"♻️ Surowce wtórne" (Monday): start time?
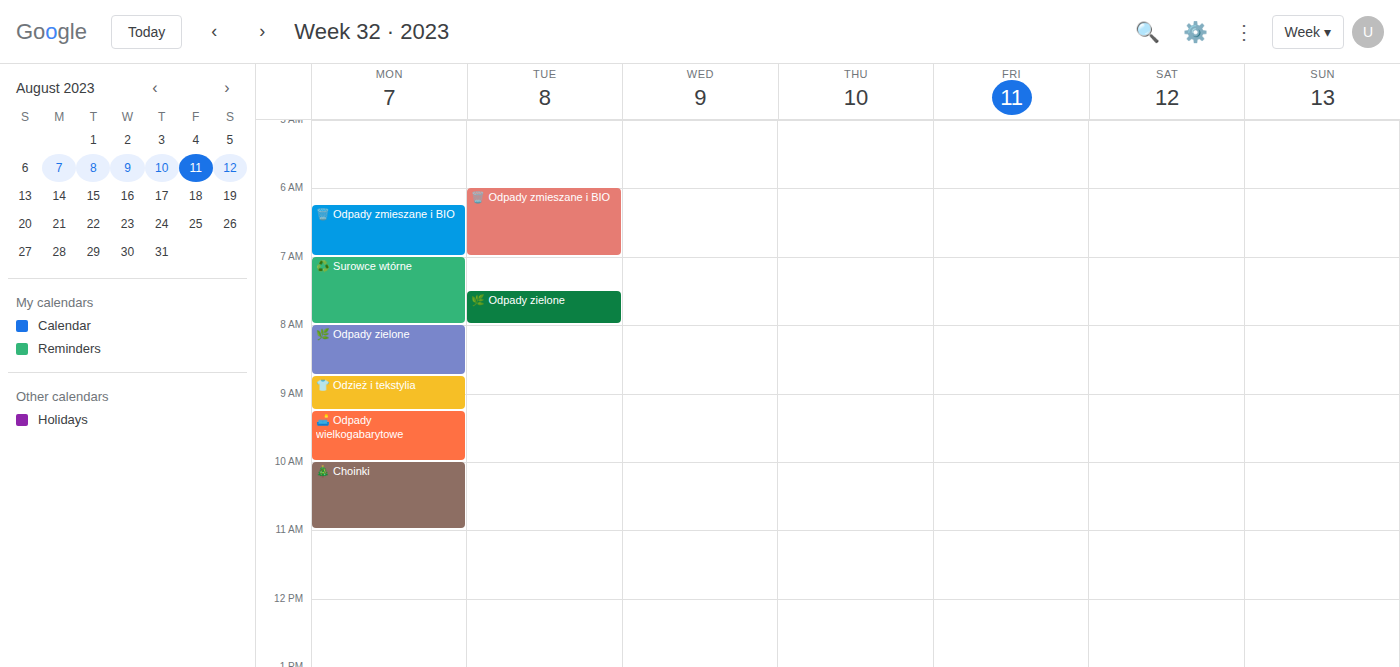
7:00 AM